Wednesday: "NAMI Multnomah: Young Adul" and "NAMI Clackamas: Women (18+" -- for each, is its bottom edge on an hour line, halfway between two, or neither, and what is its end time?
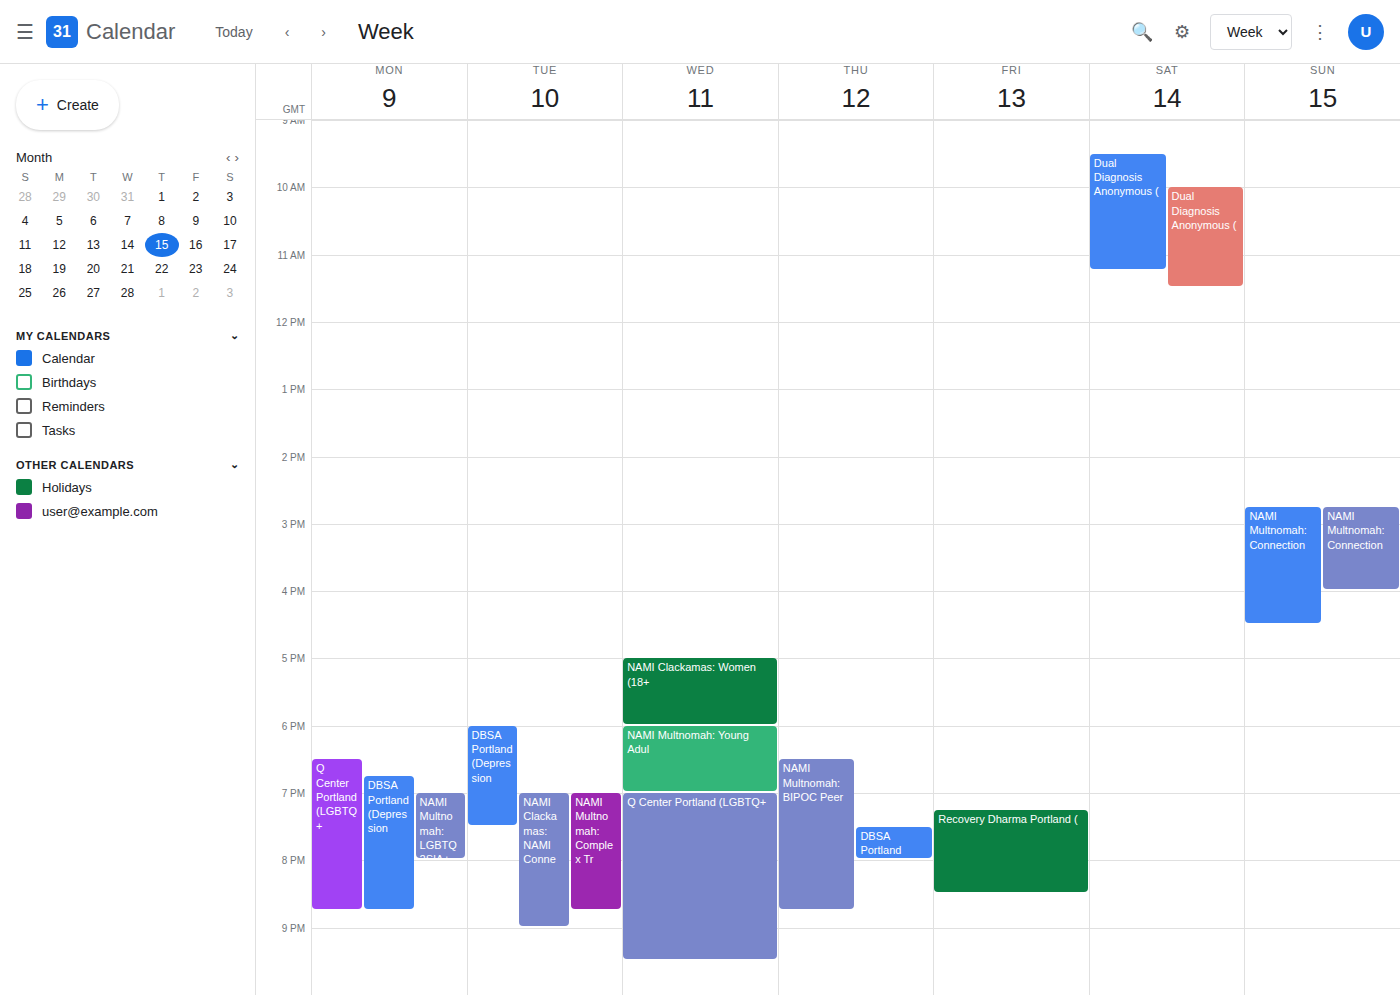
"NAMI Multnomah: Young Adul": 7:00 PM, exactly on the 7 PM line. "NAMI Clackamas: Women (18+": 6:00 PM, exactly on the 6 PM line.